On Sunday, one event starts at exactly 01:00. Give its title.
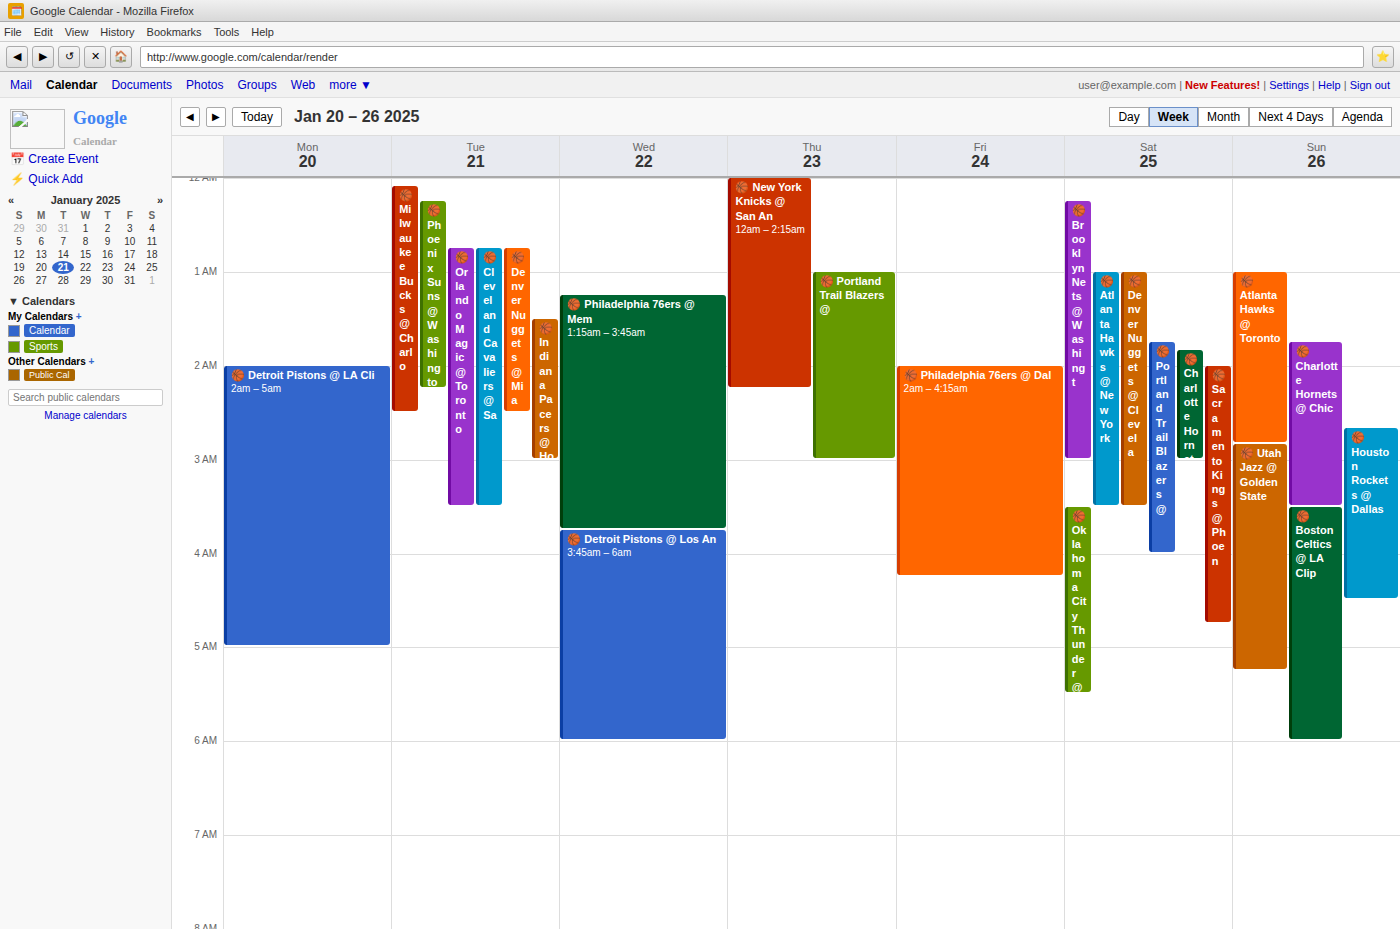
"🏀 Atlanta Hawks @ Toronto"